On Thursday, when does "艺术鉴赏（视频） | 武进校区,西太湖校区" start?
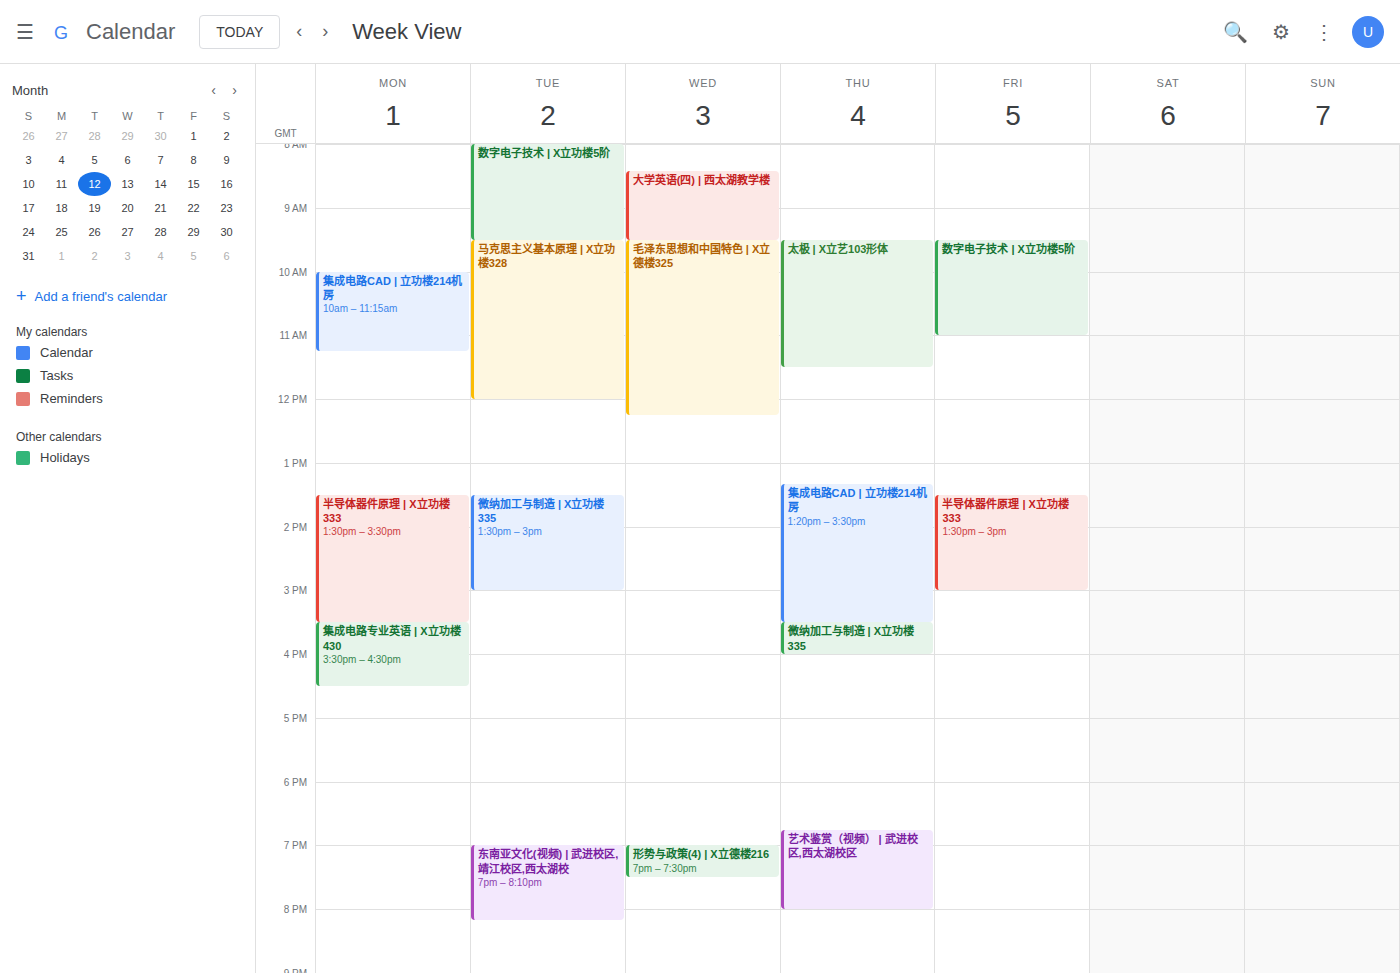
6:45 PM